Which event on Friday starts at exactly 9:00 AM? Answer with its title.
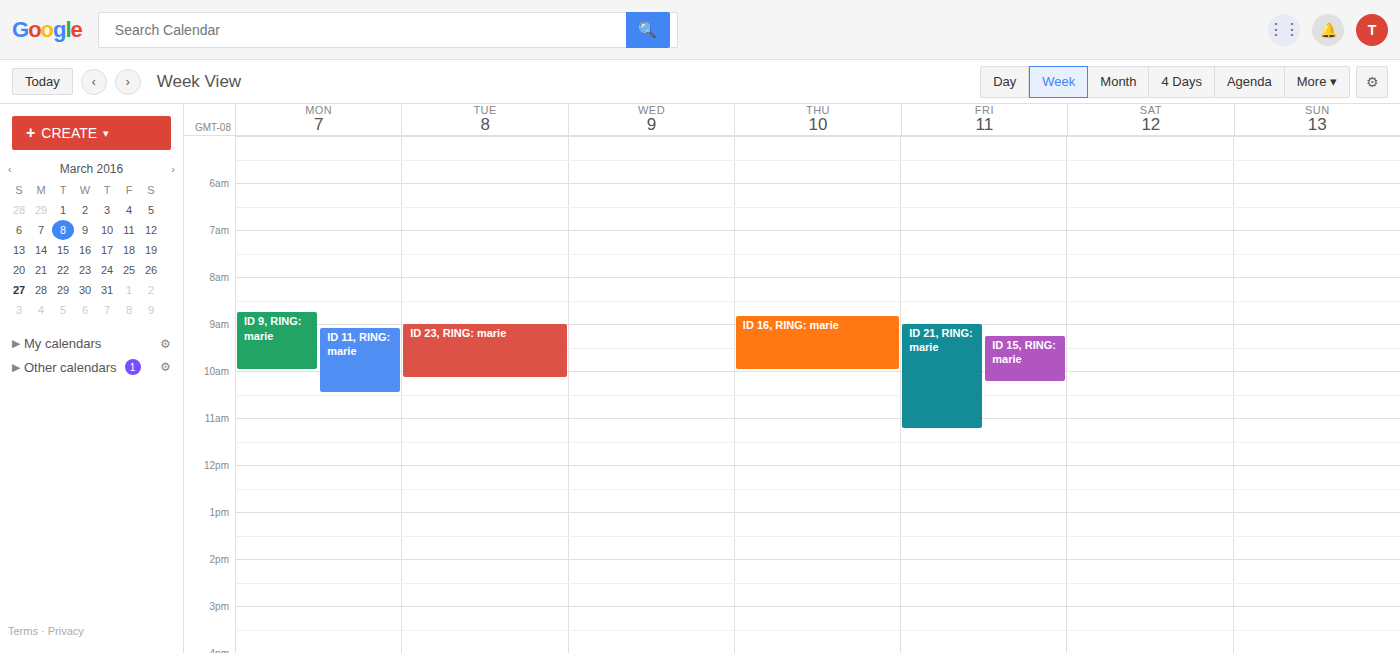
"ID 21, RING: marie"